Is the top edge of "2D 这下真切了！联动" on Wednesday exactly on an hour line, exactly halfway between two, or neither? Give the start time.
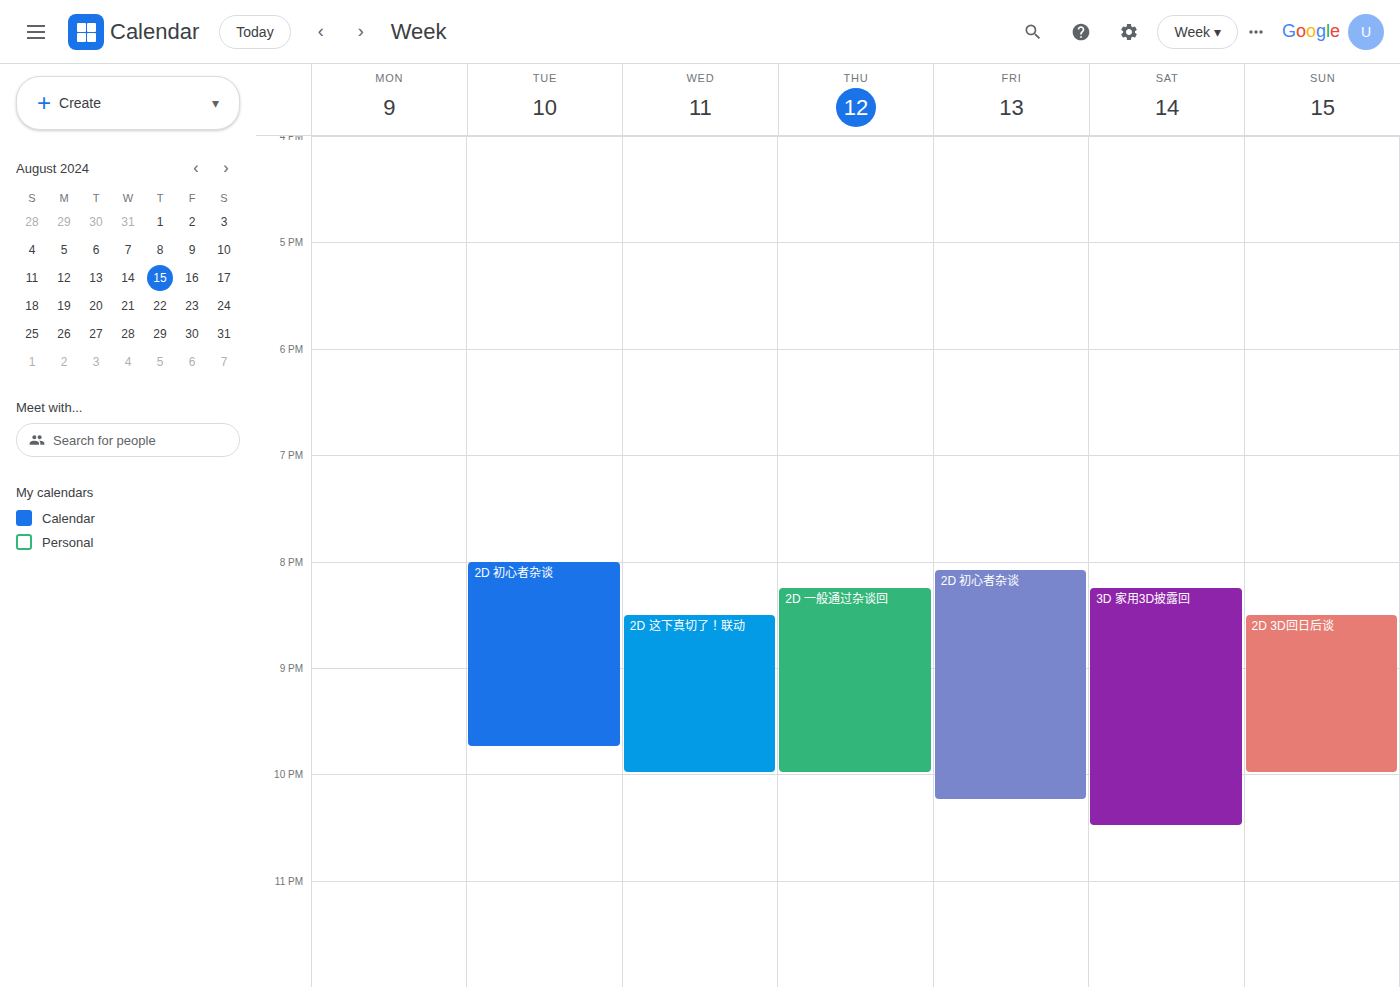
8:30 PM -- halfway between the 8 PM and 9 PM lines.